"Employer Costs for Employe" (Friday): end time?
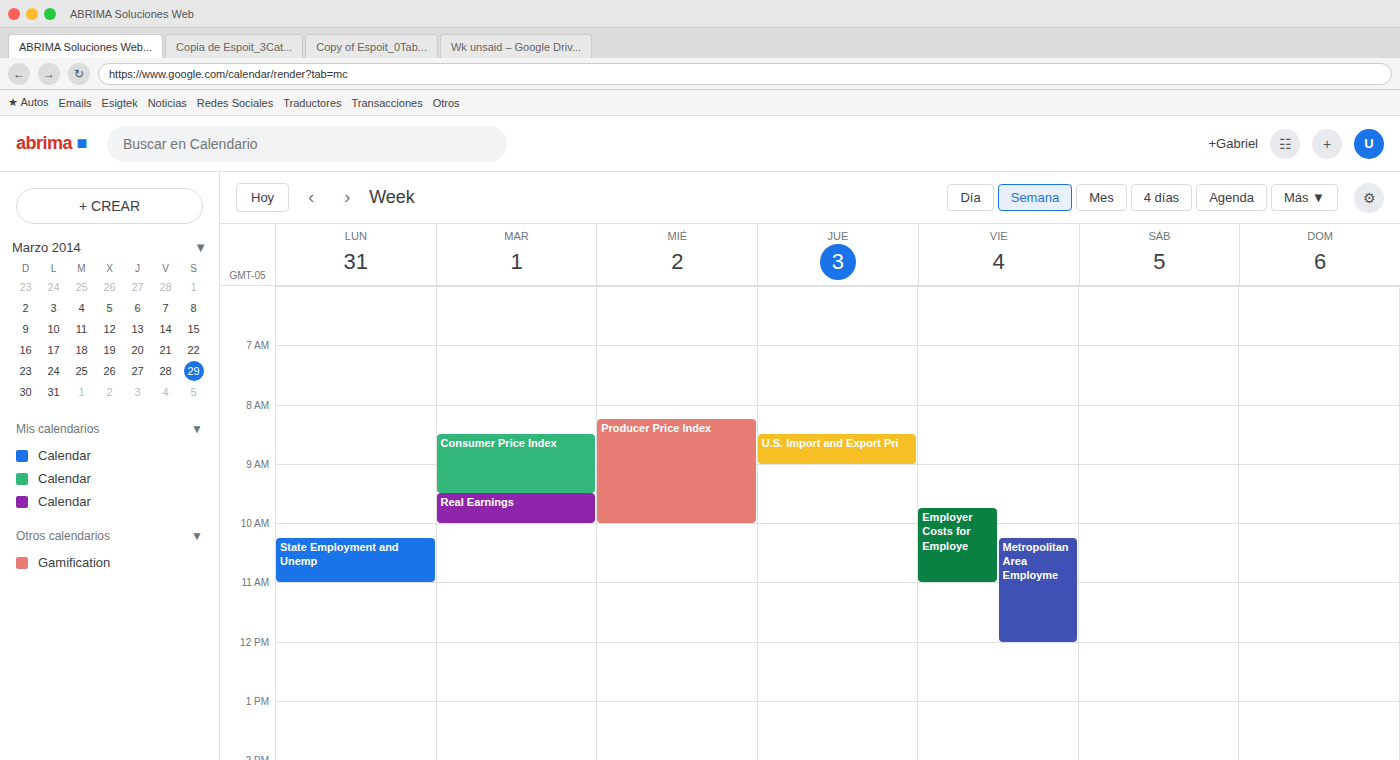
11:00 AM